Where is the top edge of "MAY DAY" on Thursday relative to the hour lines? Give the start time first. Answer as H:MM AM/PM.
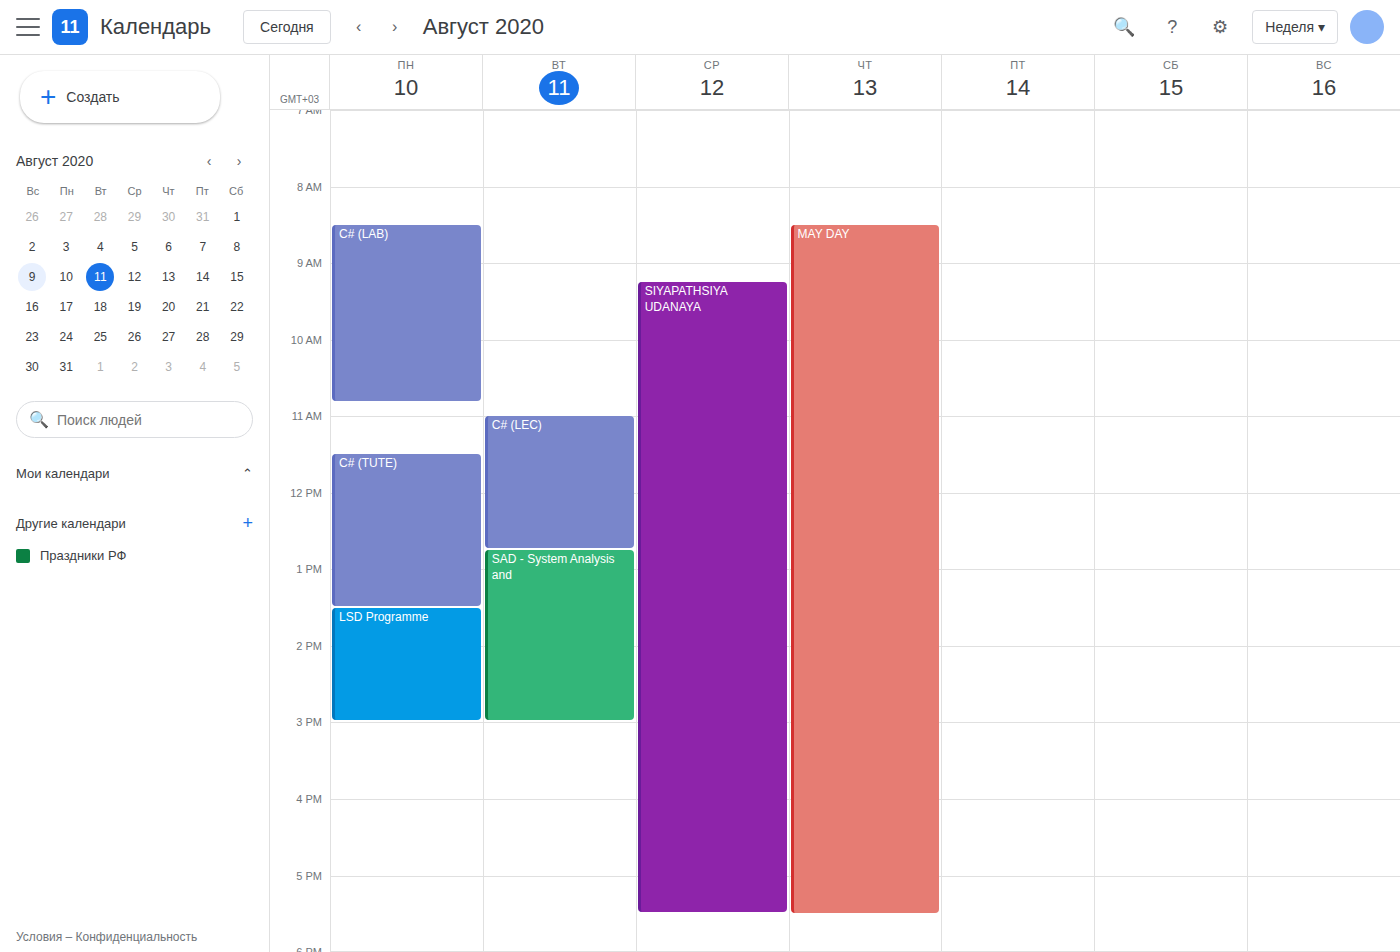
8:30 AM -- halfway between the 8 AM and 9 AM lines.